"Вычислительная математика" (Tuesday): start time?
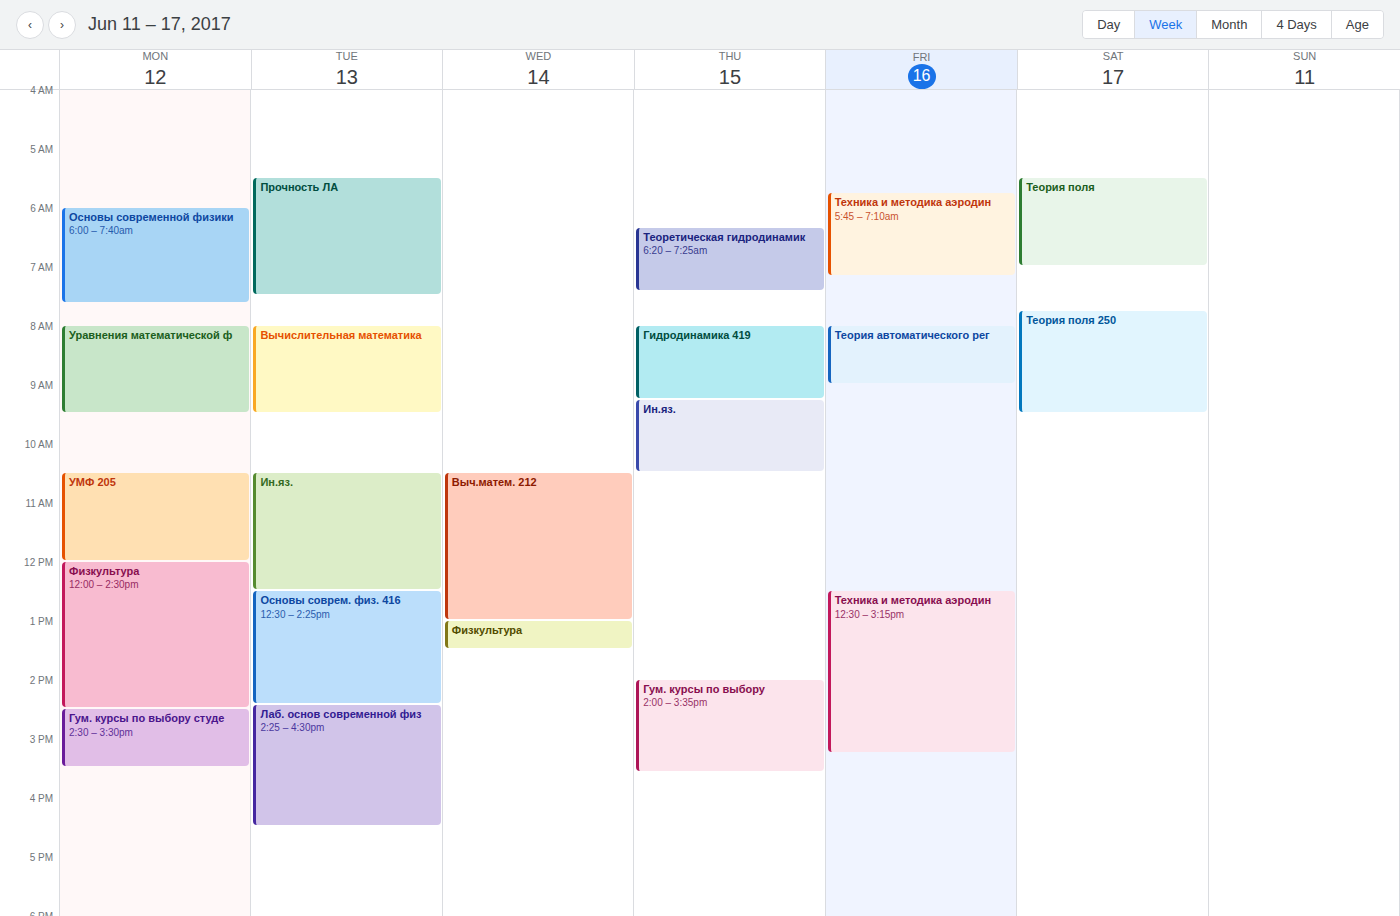
8:00 AM